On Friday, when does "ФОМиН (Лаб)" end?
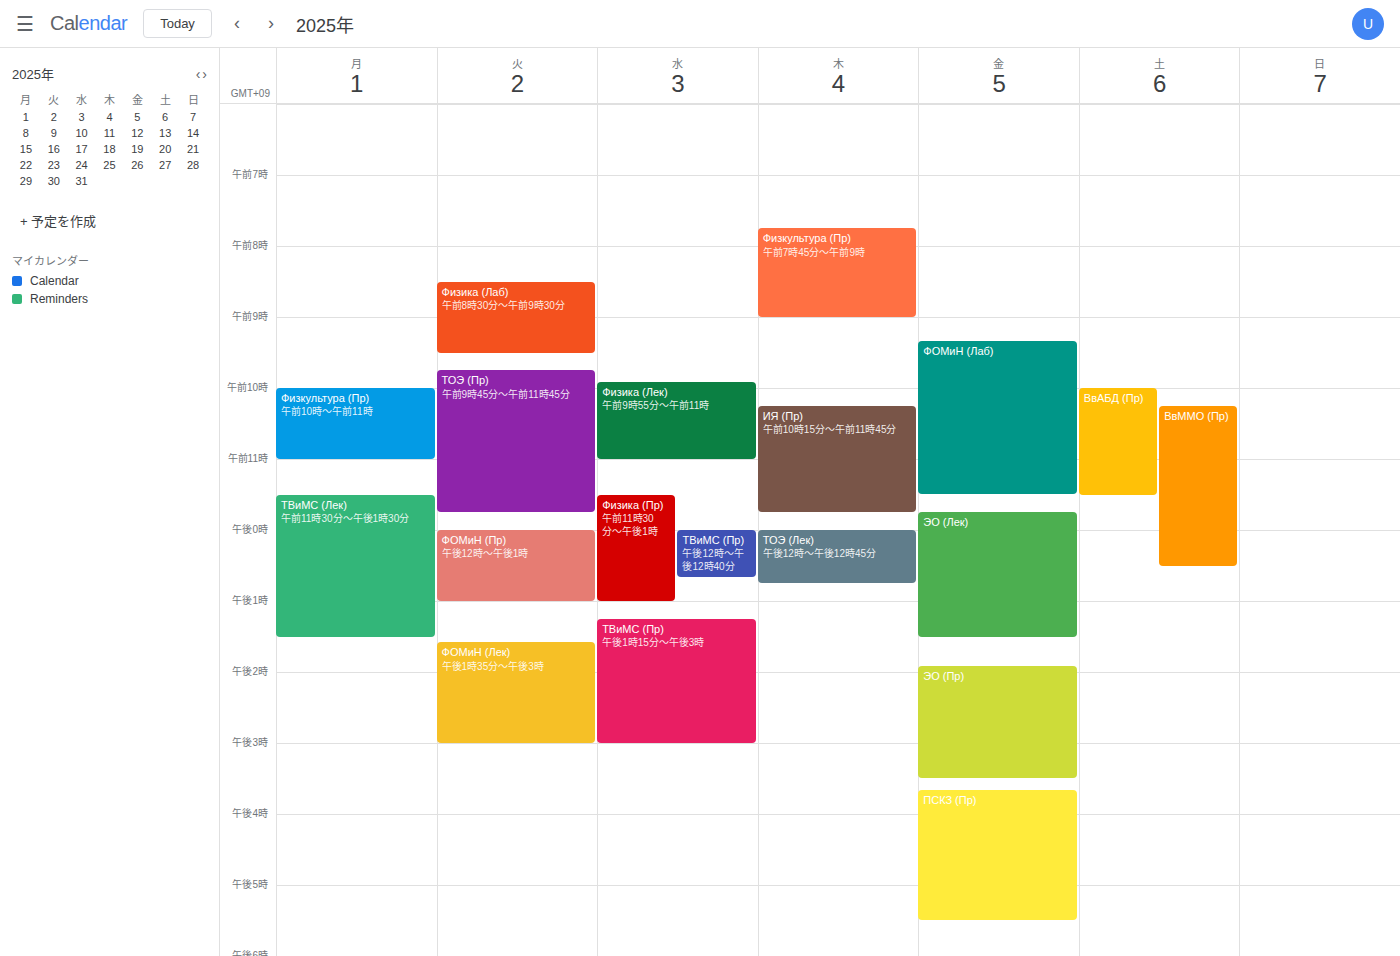
11:30 AM